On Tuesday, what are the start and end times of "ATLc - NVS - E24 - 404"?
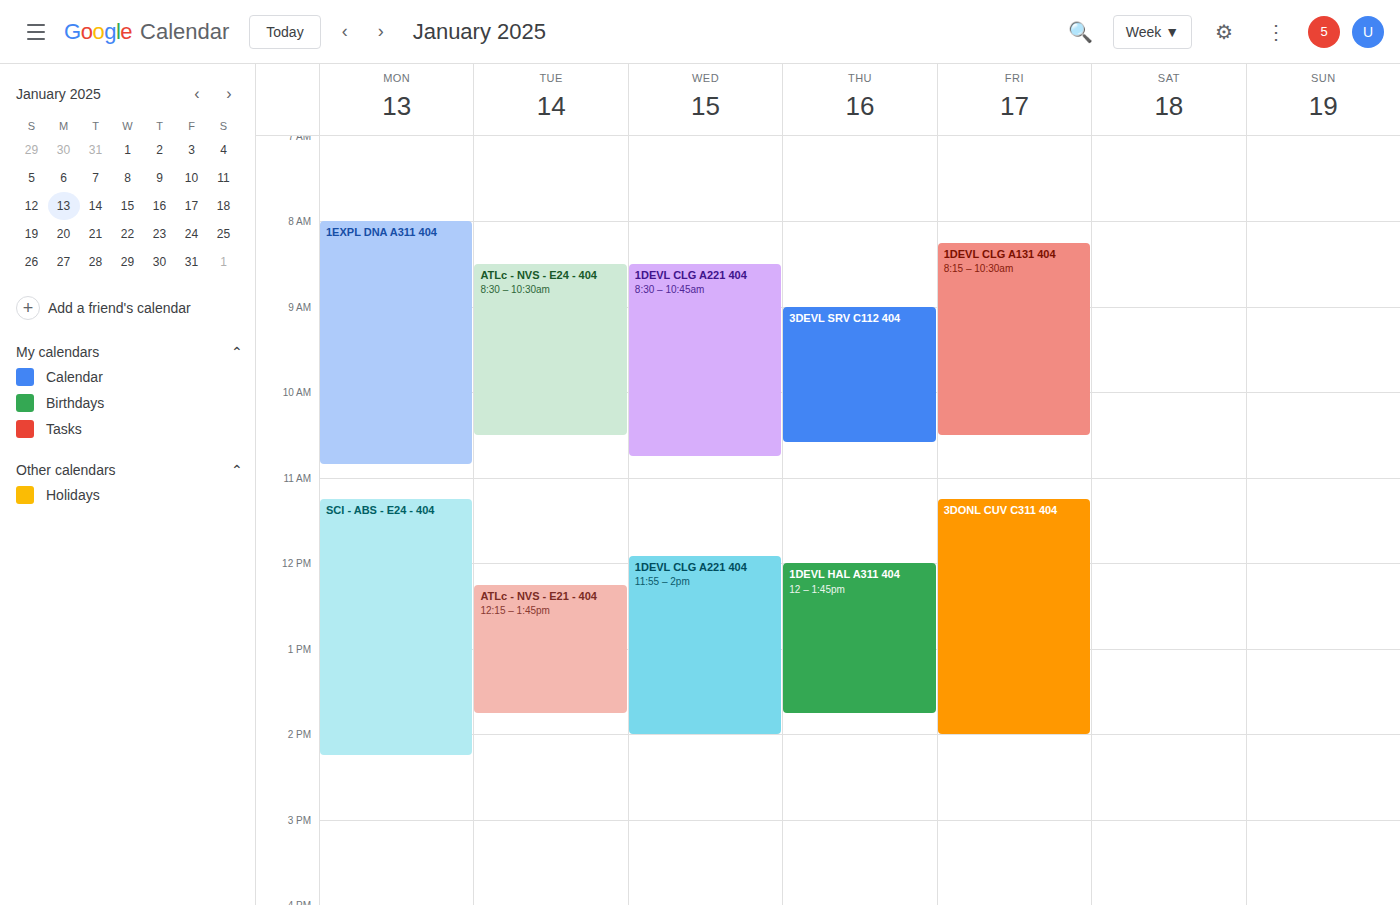
8:30 AM to 10:30 AM